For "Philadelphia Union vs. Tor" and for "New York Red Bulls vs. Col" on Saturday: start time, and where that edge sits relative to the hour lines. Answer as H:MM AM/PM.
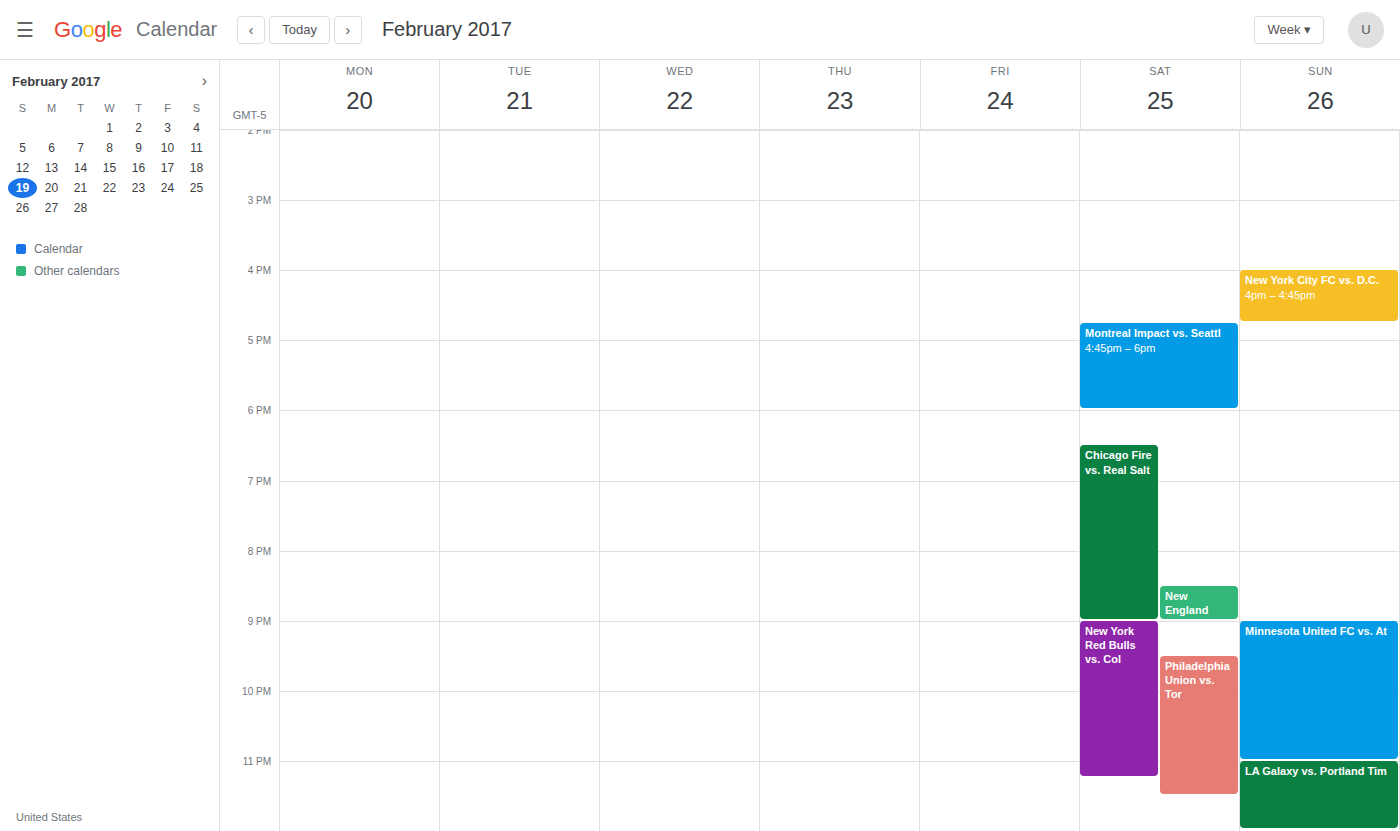
"Philadelphia Union vs. Tor": 9:30 PM, halfway between the 9 PM and 10 PM lines. "New York Red Bulls vs. Col": 9:00 PM, exactly on the 9 PM line.